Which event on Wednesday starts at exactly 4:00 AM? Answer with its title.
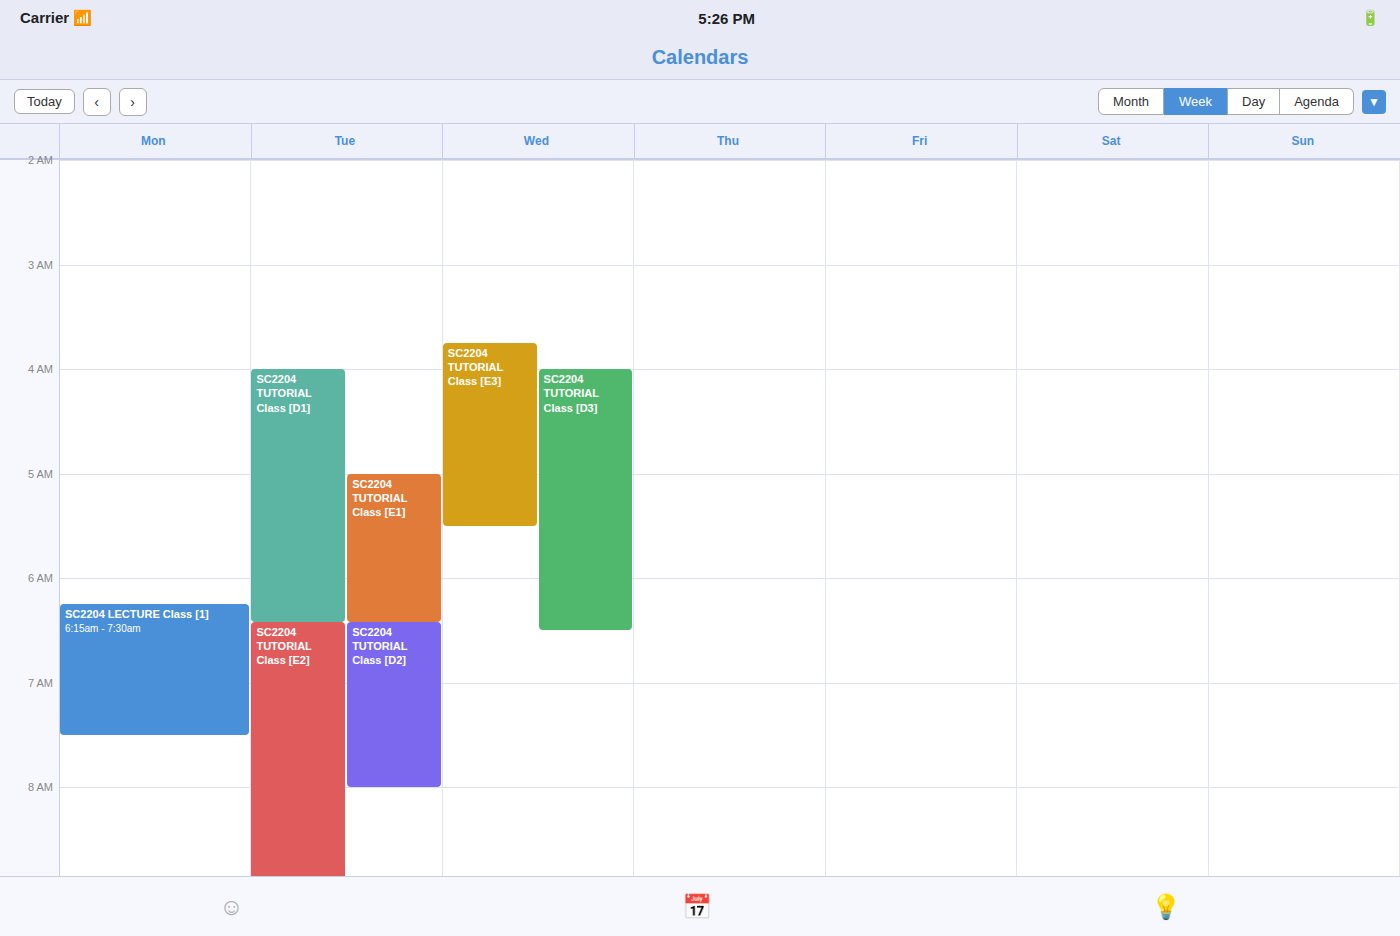
"SC2204 TUTORIAL Class [D3]"